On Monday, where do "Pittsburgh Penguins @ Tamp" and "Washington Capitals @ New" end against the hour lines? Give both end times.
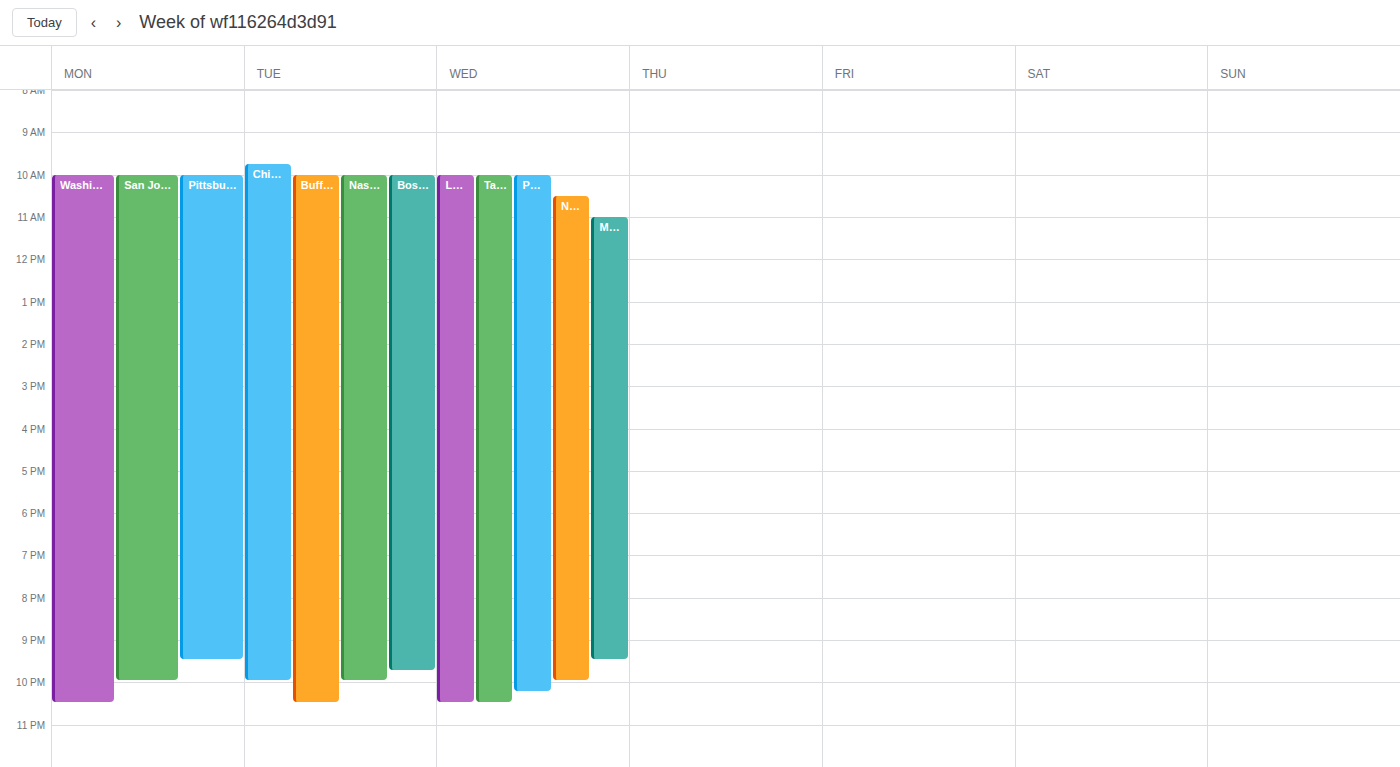
"Pittsburgh Penguins @ Tamp": 9:30 PM, halfway between the 9 PM and 10 PM lines. "Washington Capitals @ New": 10:30 PM, halfway between the 10 PM and 11 PM lines.